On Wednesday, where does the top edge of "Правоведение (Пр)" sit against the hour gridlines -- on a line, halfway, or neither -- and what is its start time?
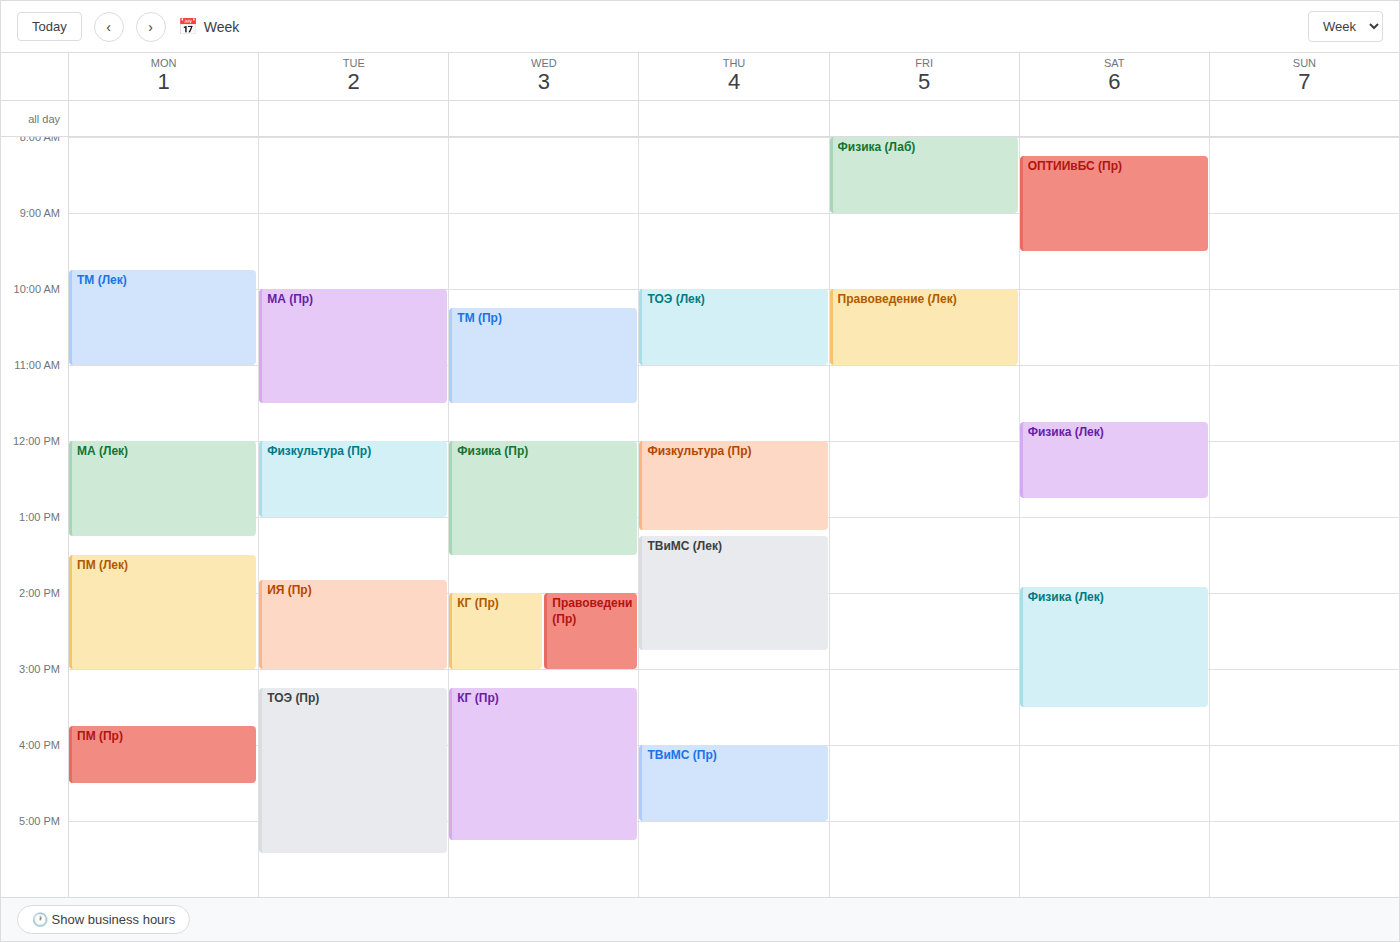
14:00 -- exactly on the 14:00 line.